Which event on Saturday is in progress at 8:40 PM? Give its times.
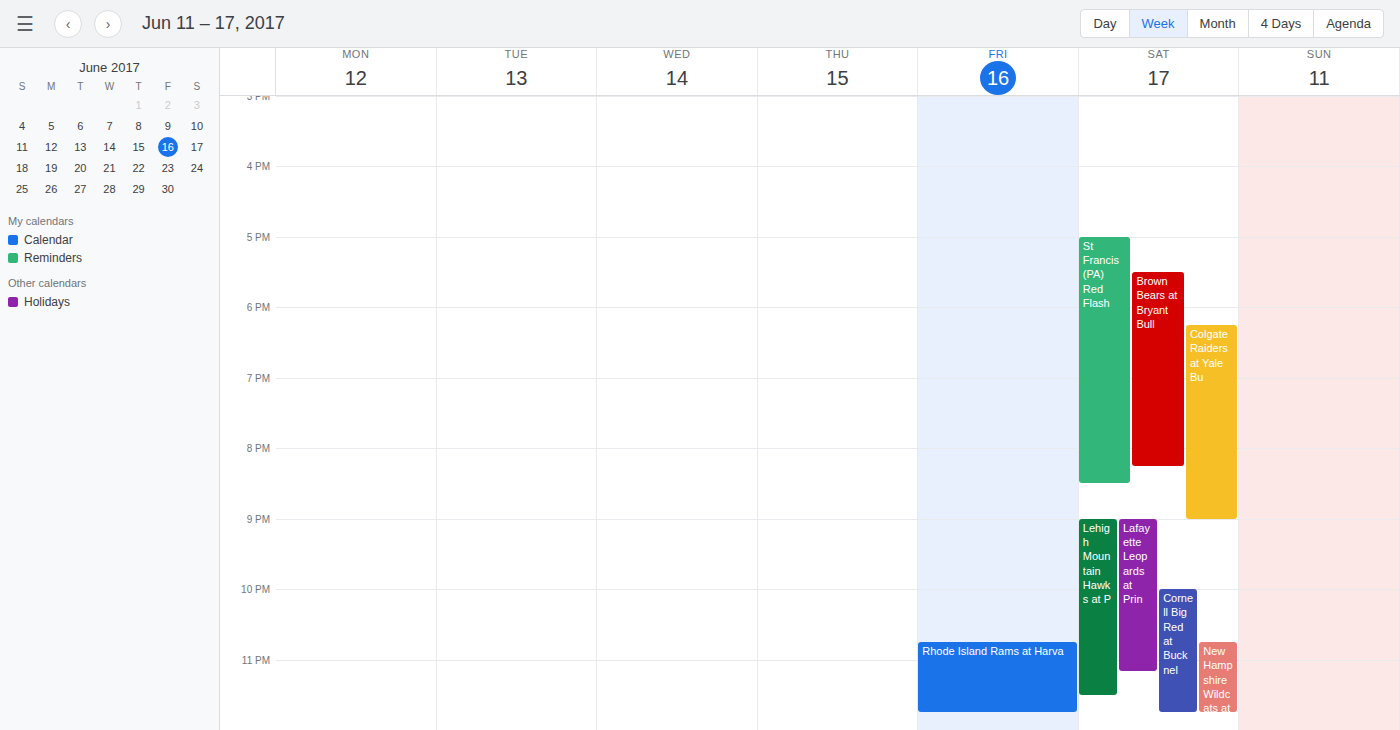
"Colgate Raiders at Yale Bu", 6:15 PM to 9:00 PM